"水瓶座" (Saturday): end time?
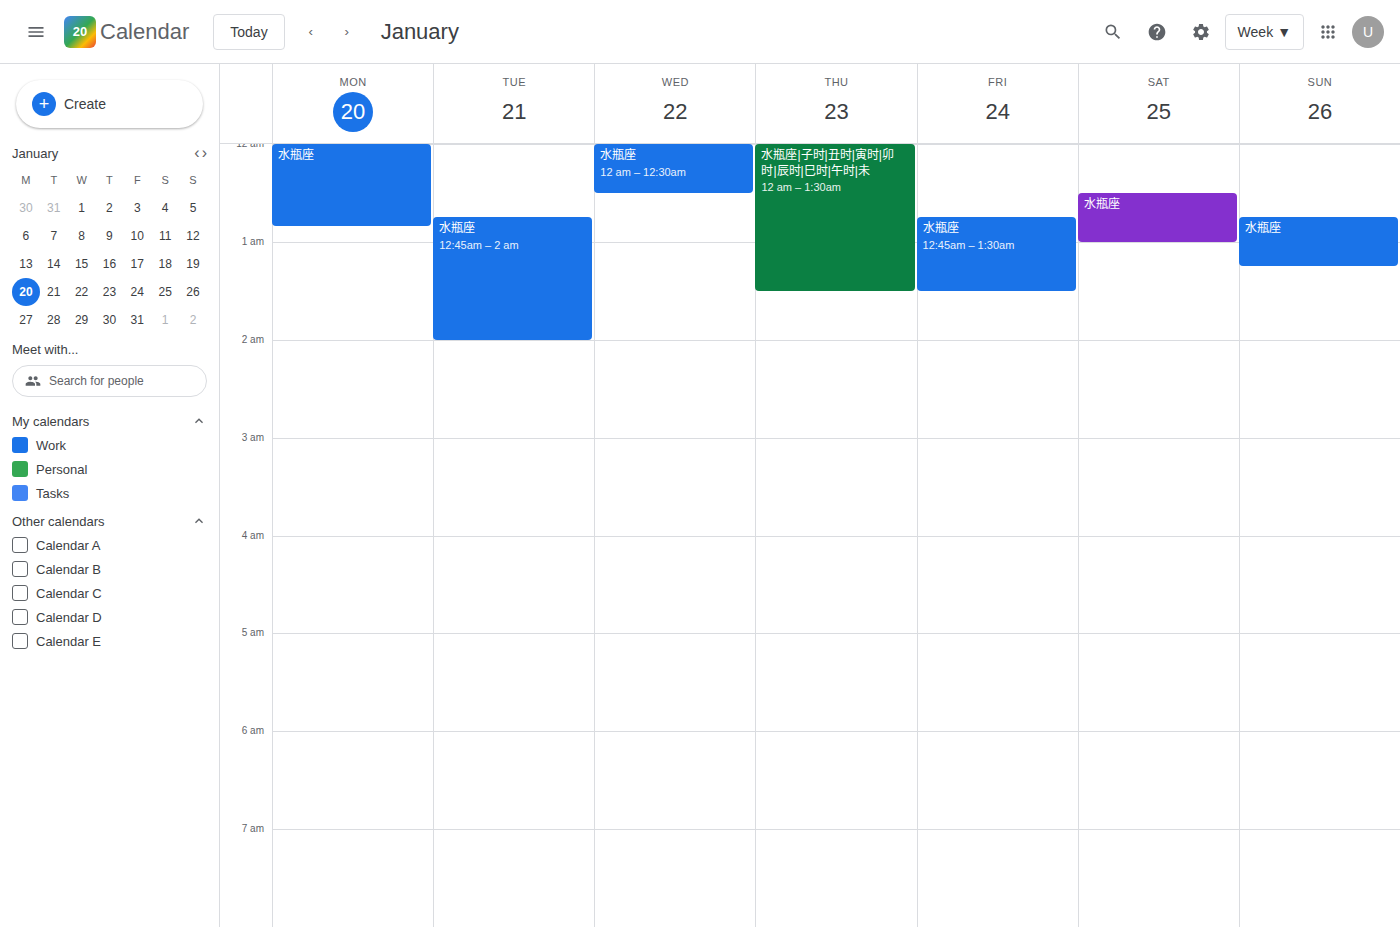
1:00 AM